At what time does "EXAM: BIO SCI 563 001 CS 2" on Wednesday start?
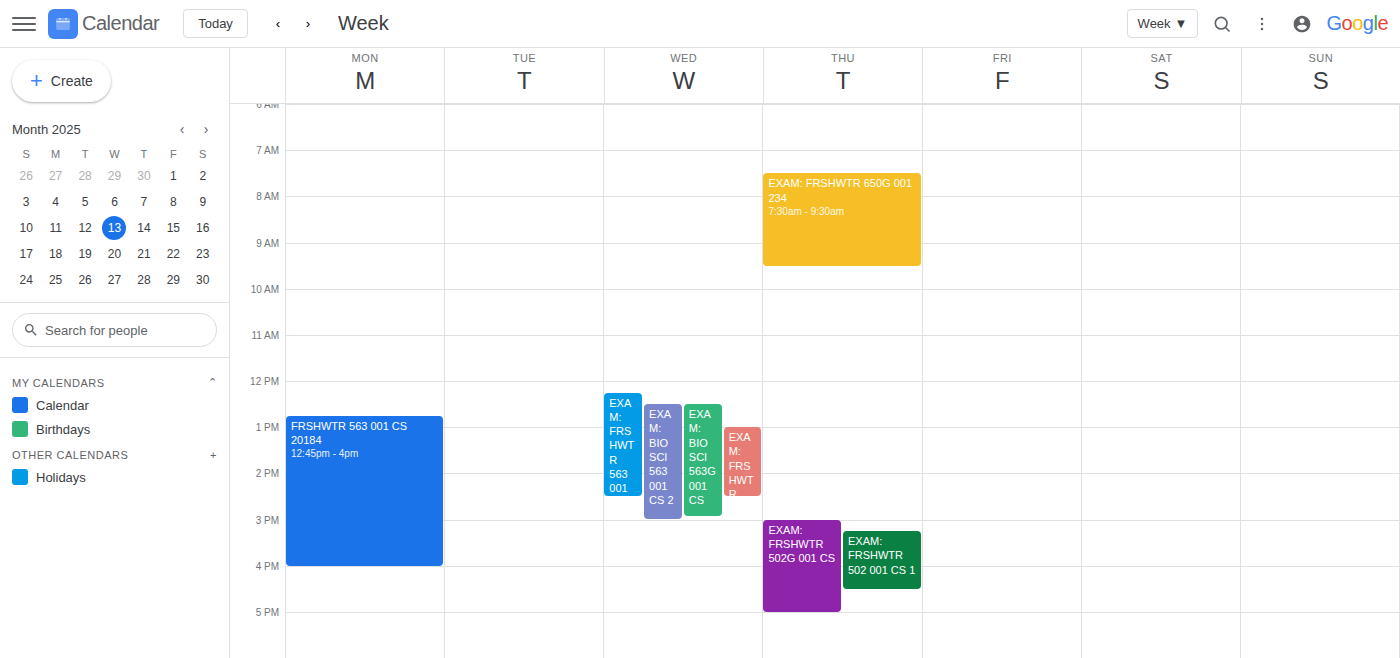
12:30 PM